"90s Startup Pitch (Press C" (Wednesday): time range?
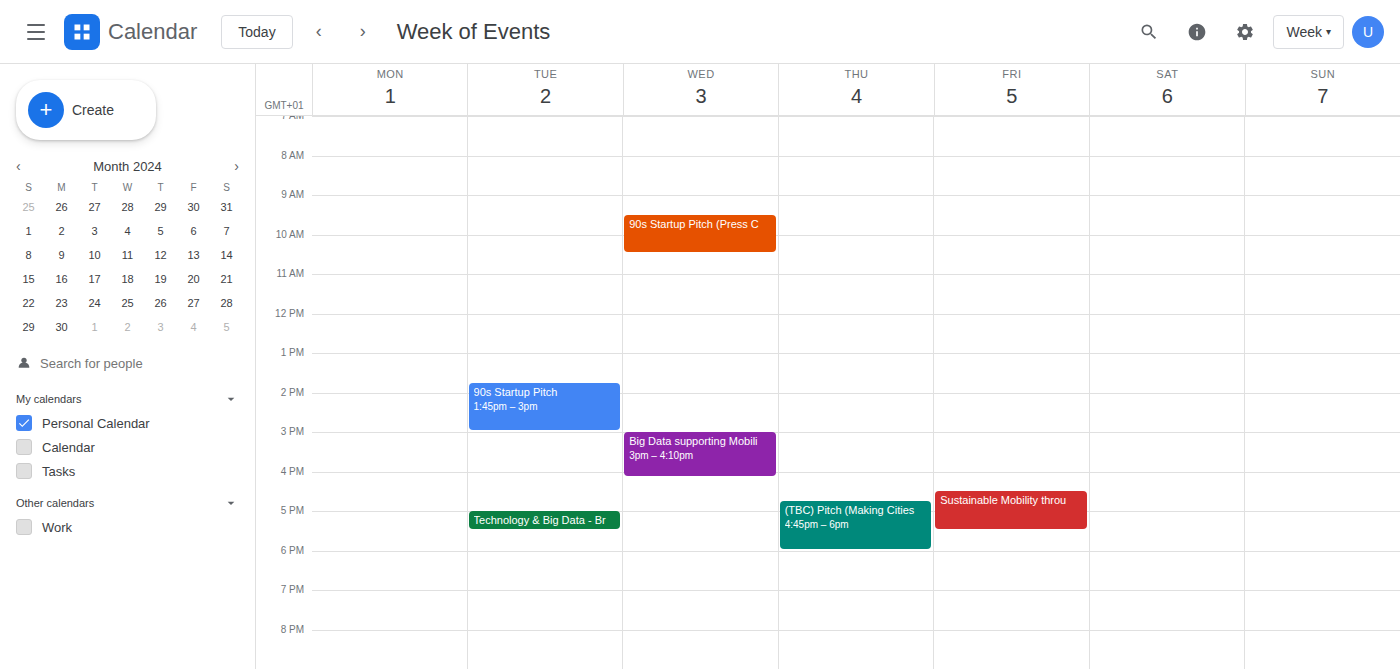
9:30 AM to 10:30 AM